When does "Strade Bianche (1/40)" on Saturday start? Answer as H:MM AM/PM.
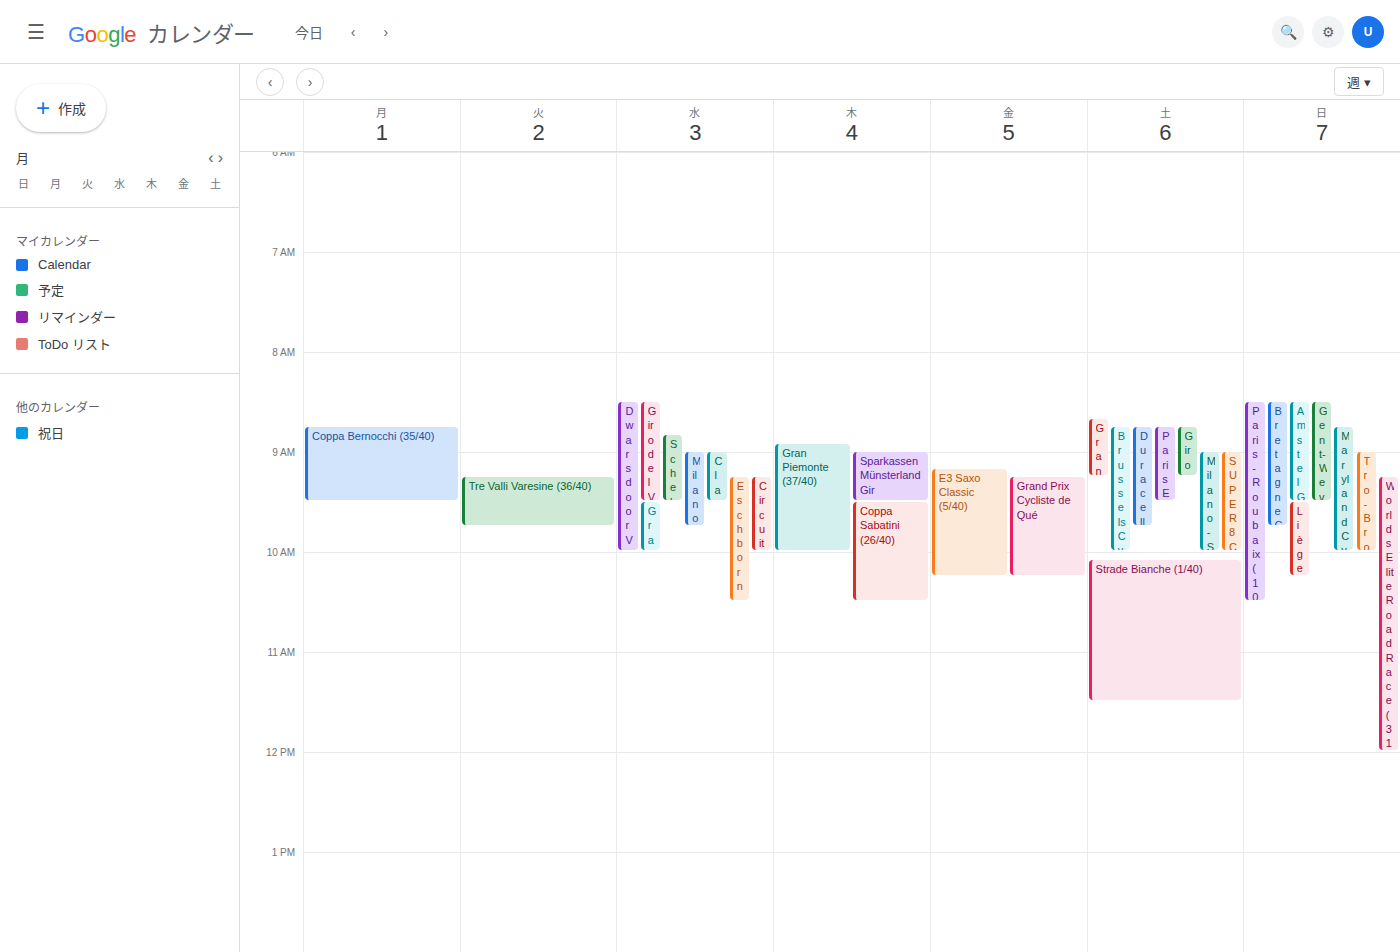
10:05 AM